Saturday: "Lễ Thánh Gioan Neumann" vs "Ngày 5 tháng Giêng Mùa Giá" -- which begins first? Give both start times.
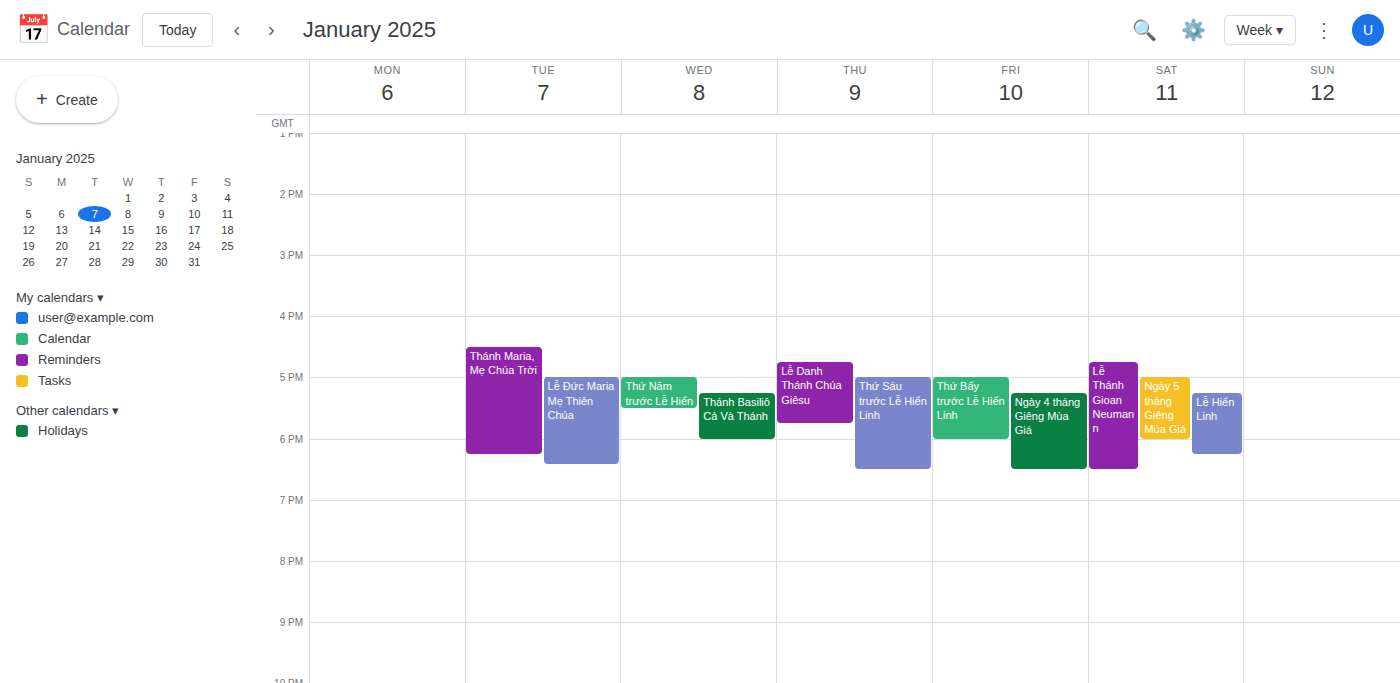
"Lễ Thánh Gioan Neumann" 16:45; "Ngày 5 tháng Giêng Mùa Giá" 17:00.